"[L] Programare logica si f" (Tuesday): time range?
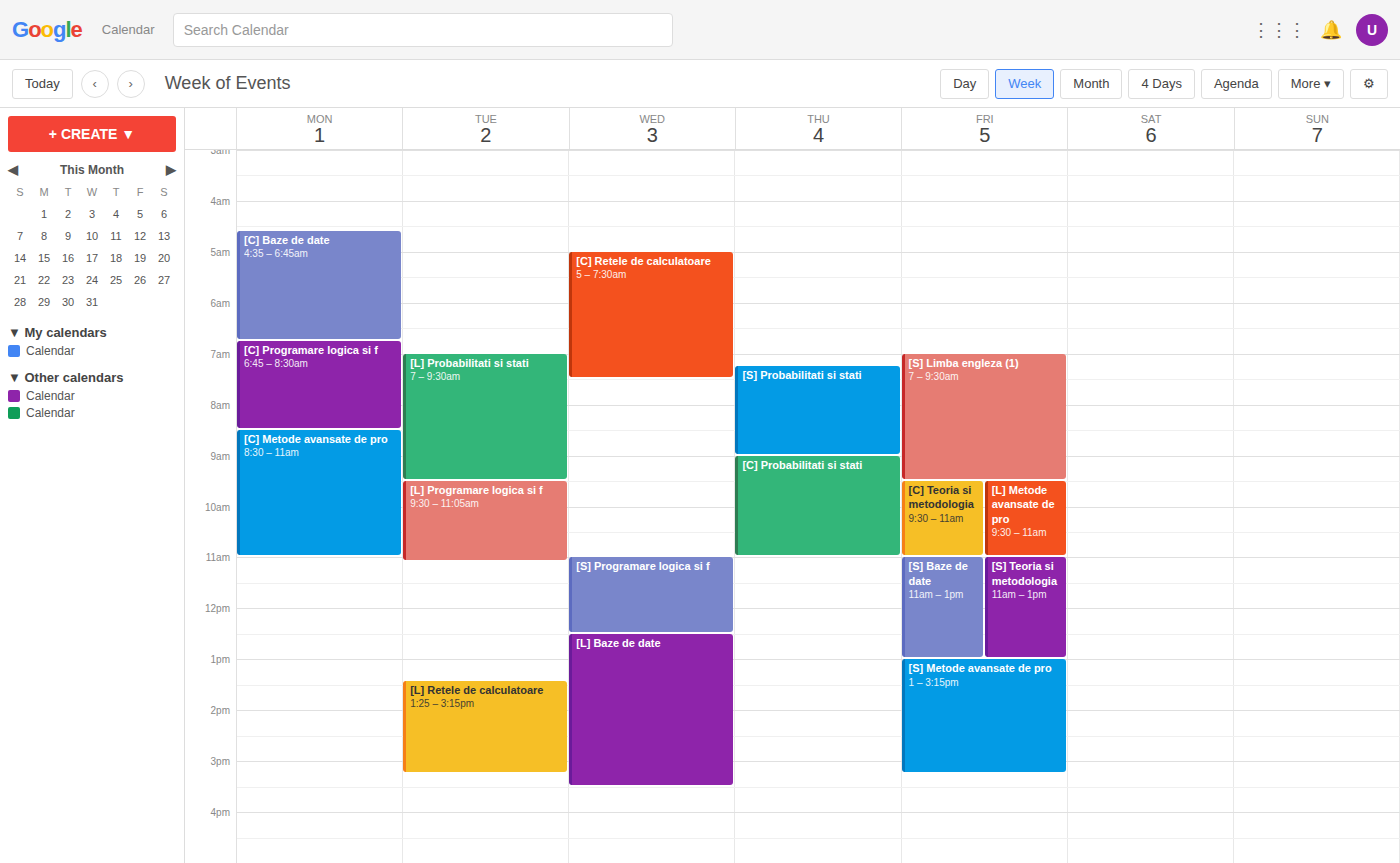
9:30 AM to 11:05 AM